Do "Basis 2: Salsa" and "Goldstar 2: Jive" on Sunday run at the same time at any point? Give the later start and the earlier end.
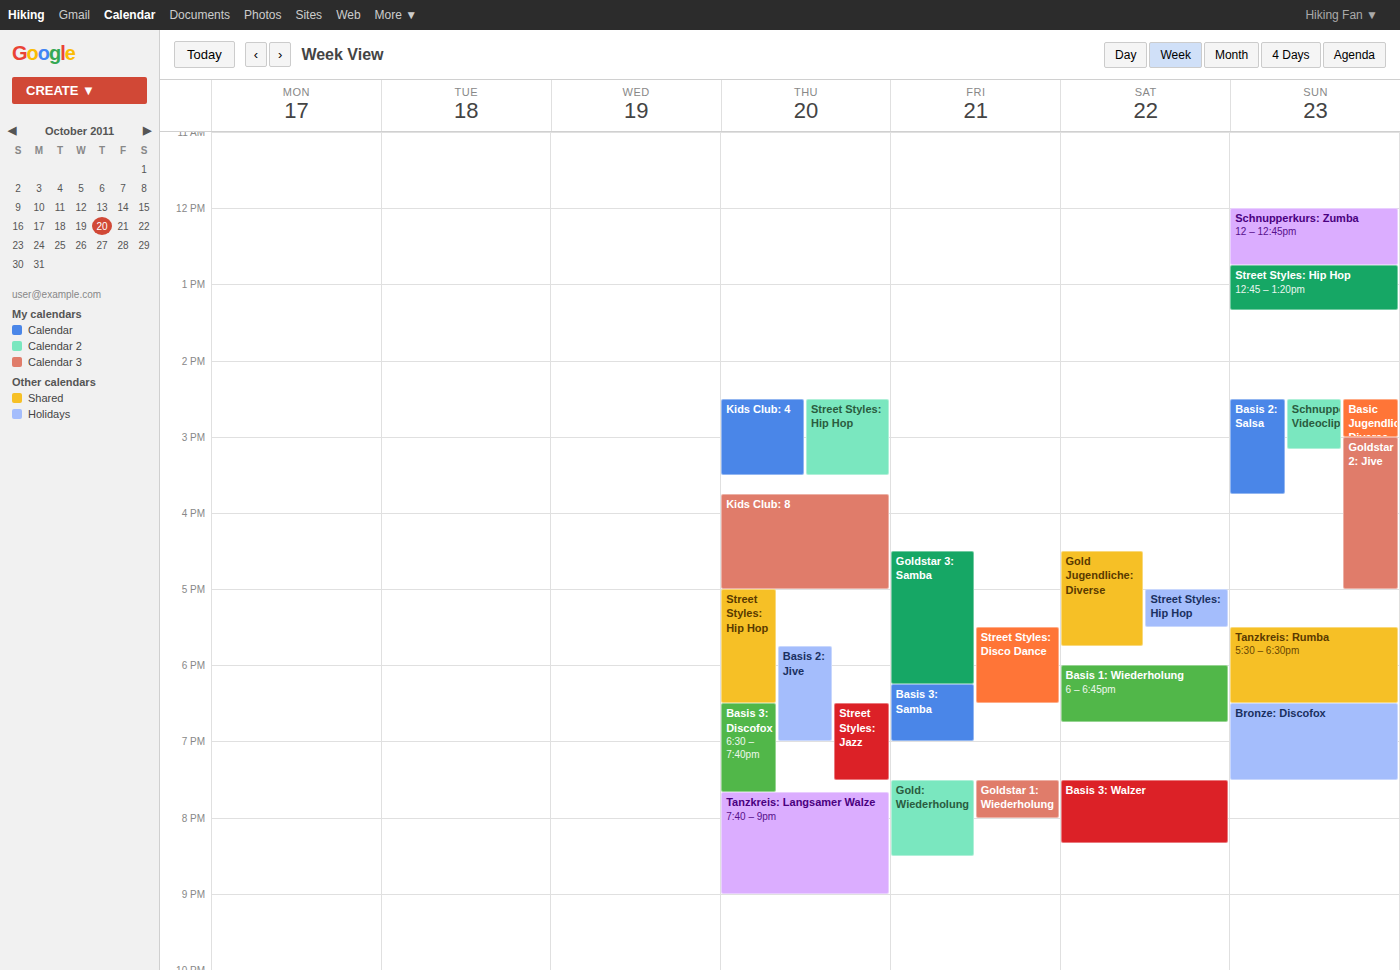
"Goldstar 2: Jive" starts at 3:00 PM, before "Basis 2: Salsa" ends at 3:45 PM -- they overlap.